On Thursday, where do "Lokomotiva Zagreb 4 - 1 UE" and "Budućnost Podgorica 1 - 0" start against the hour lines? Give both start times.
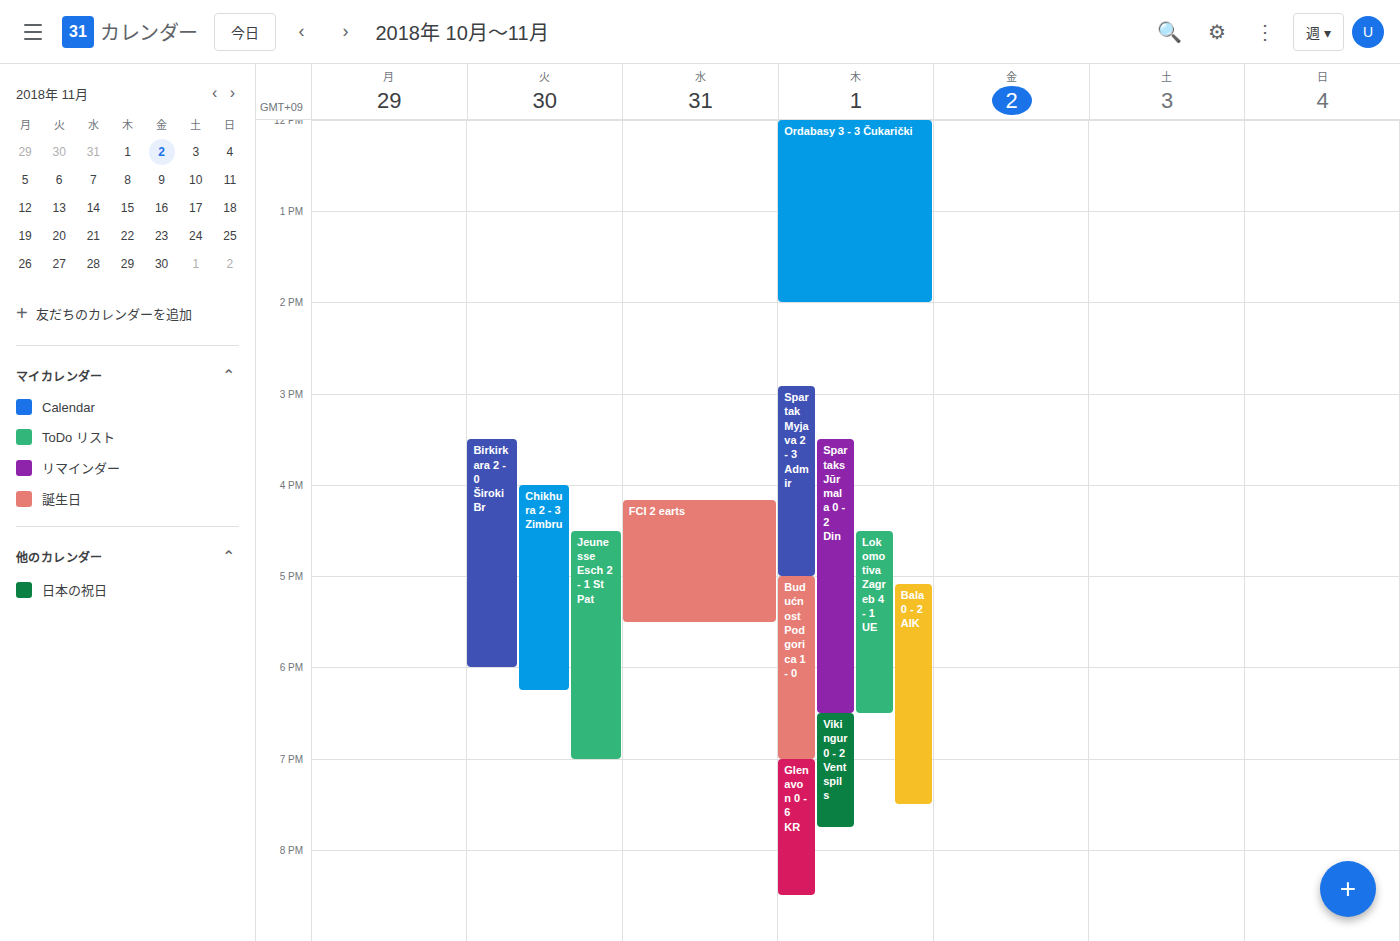
"Lokomotiva Zagreb 4 - 1 UE": 4:30 PM, halfway between the 4 PM and 5 PM lines. "Budućnost Podgorica 1 - 0": 5:00 PM, exactly on the 5 PM line.